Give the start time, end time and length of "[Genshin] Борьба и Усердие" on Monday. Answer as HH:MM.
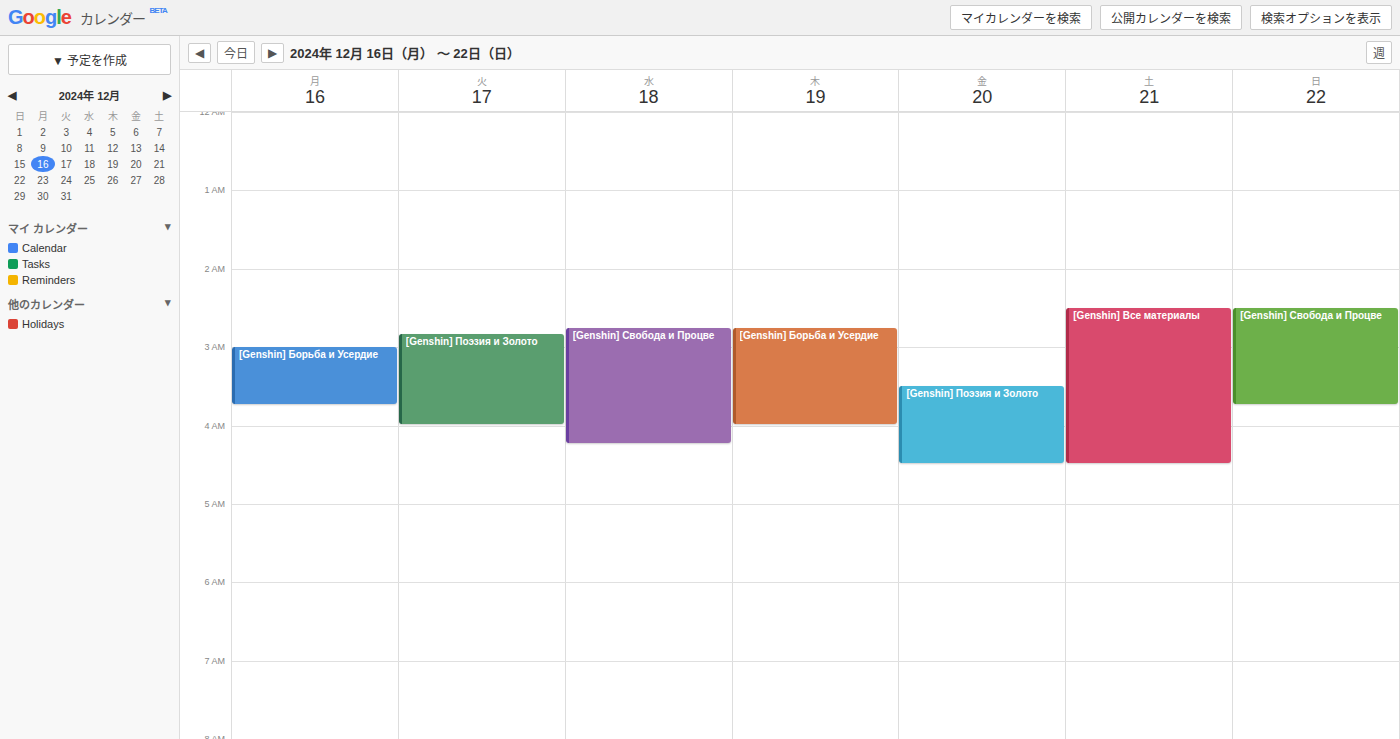
03:00 to 03:45, 45 minutes